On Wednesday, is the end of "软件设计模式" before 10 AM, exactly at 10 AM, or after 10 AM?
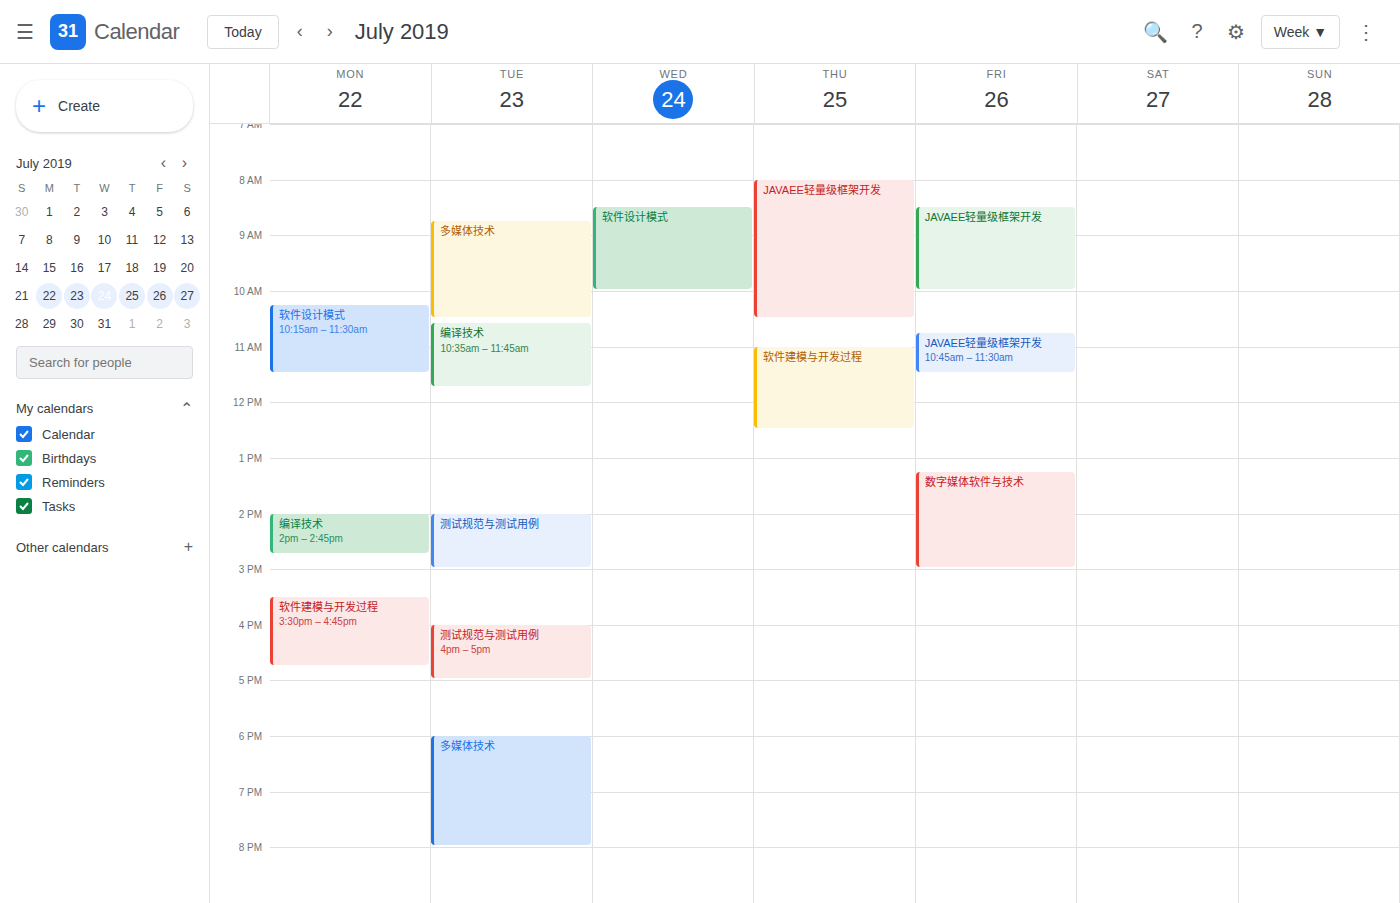
10:00 AM -- exactly at 10 AM, on the 10 AM line.